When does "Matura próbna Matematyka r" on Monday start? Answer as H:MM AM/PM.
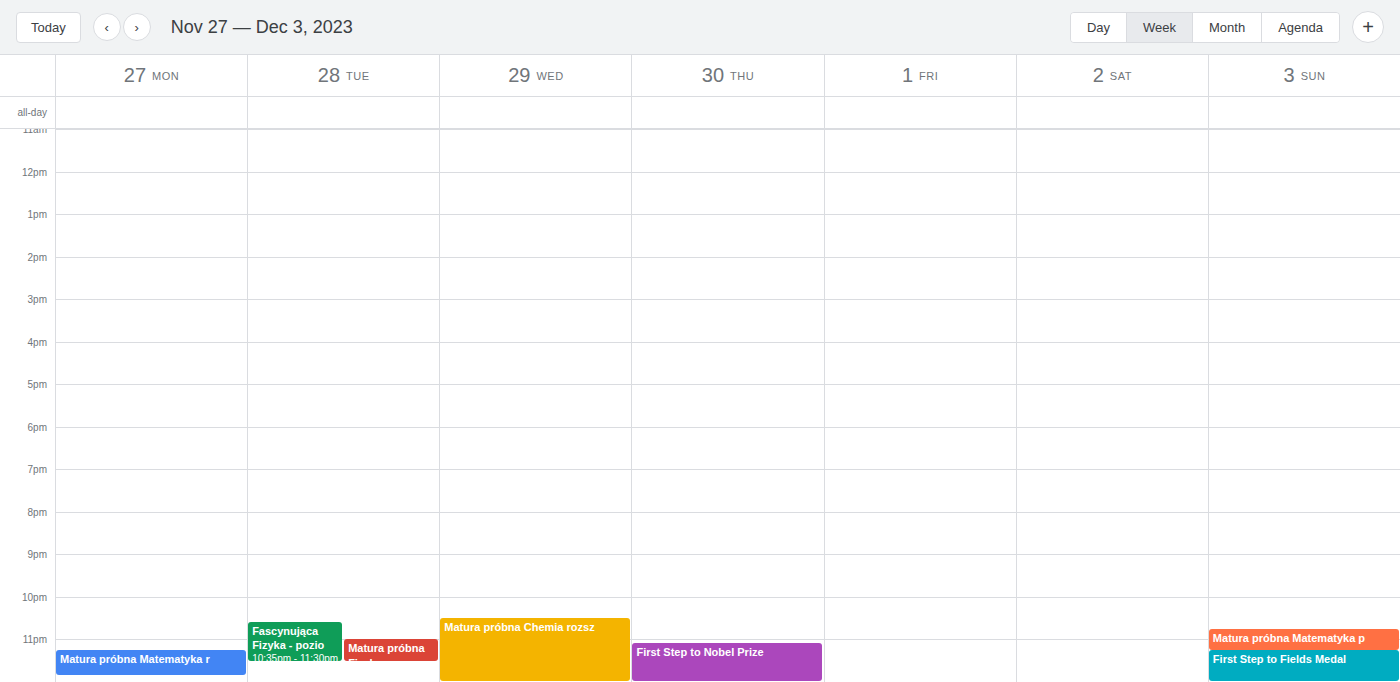
11:15 PM